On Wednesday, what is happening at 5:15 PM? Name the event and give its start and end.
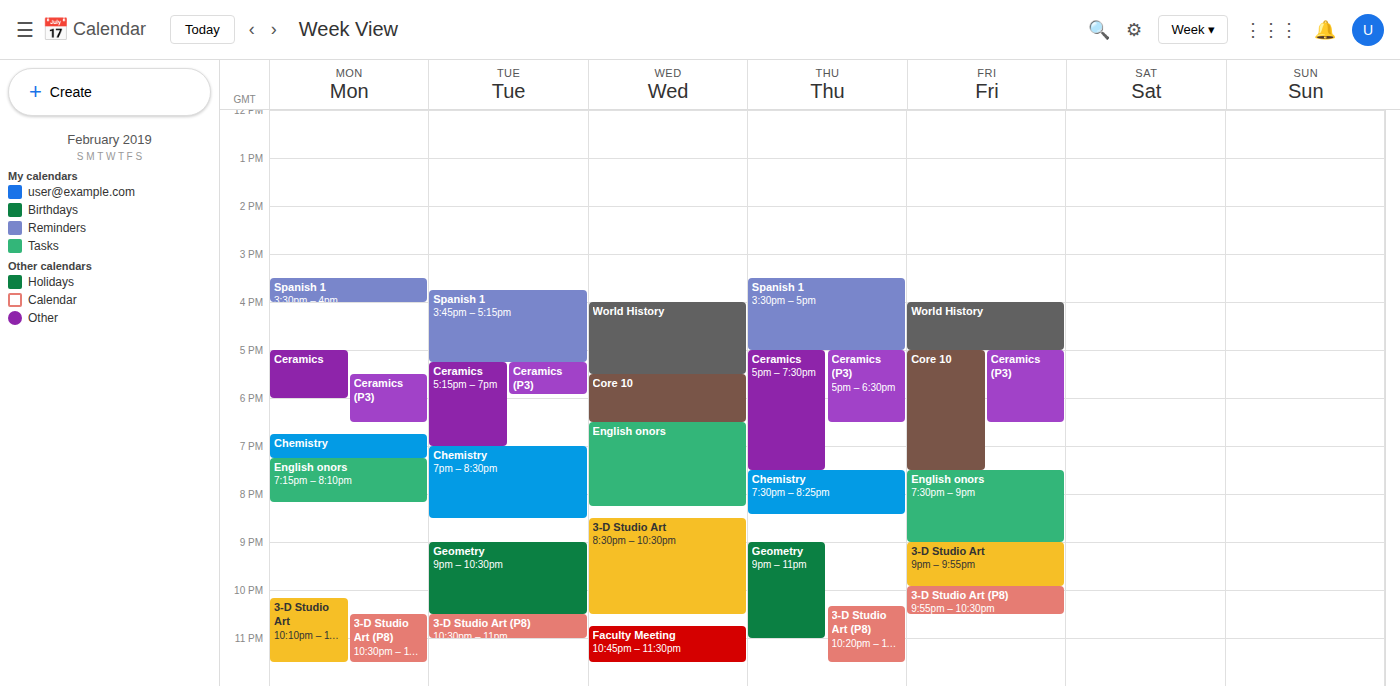
"World History", 4:00 PM to 5:30 PM